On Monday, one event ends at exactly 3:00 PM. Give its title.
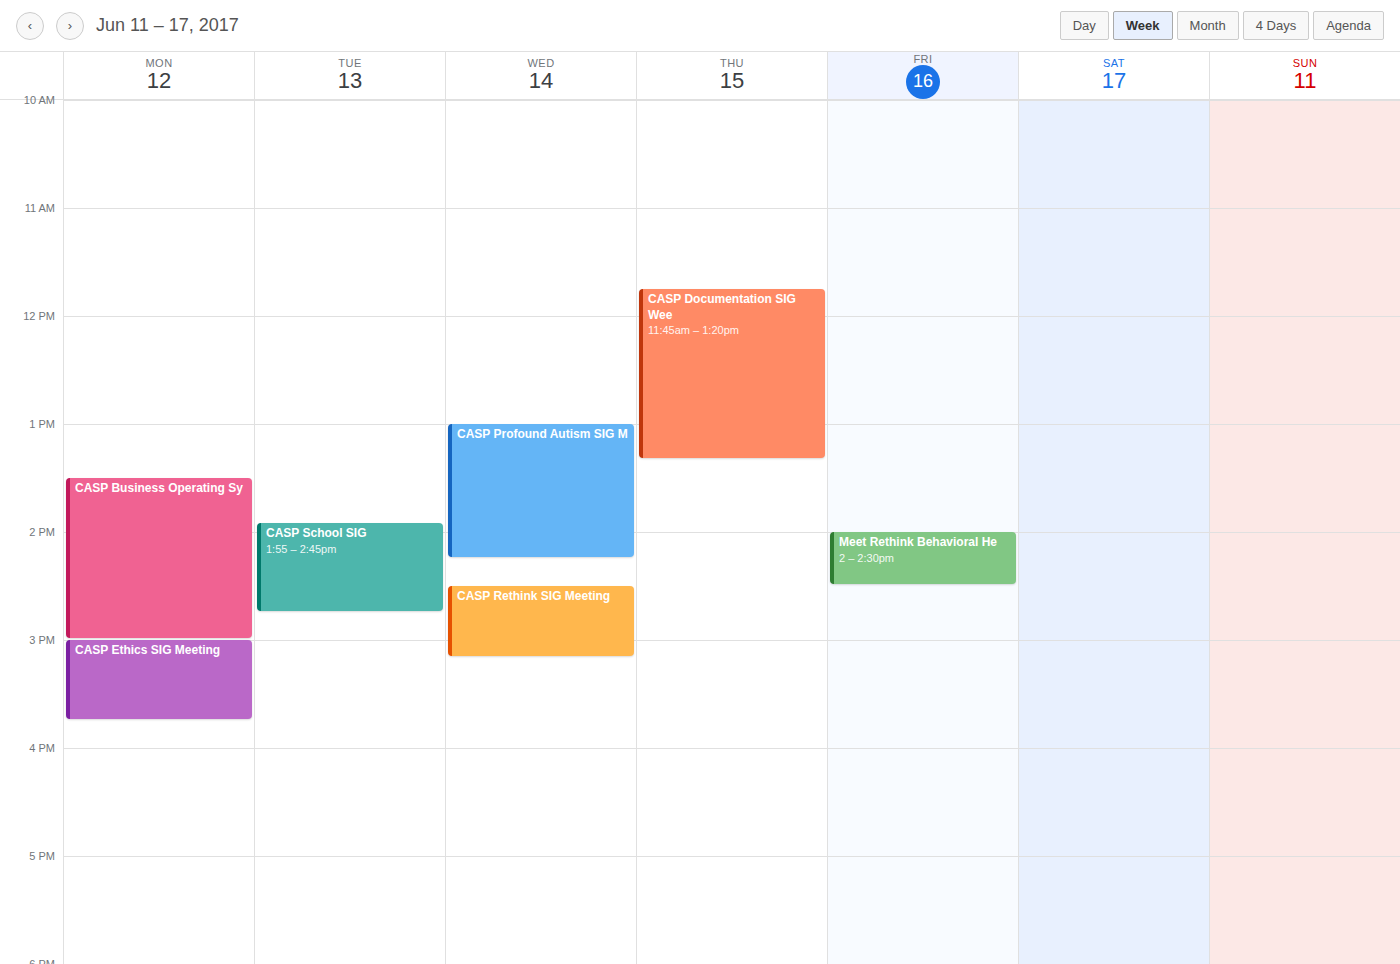
"CASP Business Operating Sy"